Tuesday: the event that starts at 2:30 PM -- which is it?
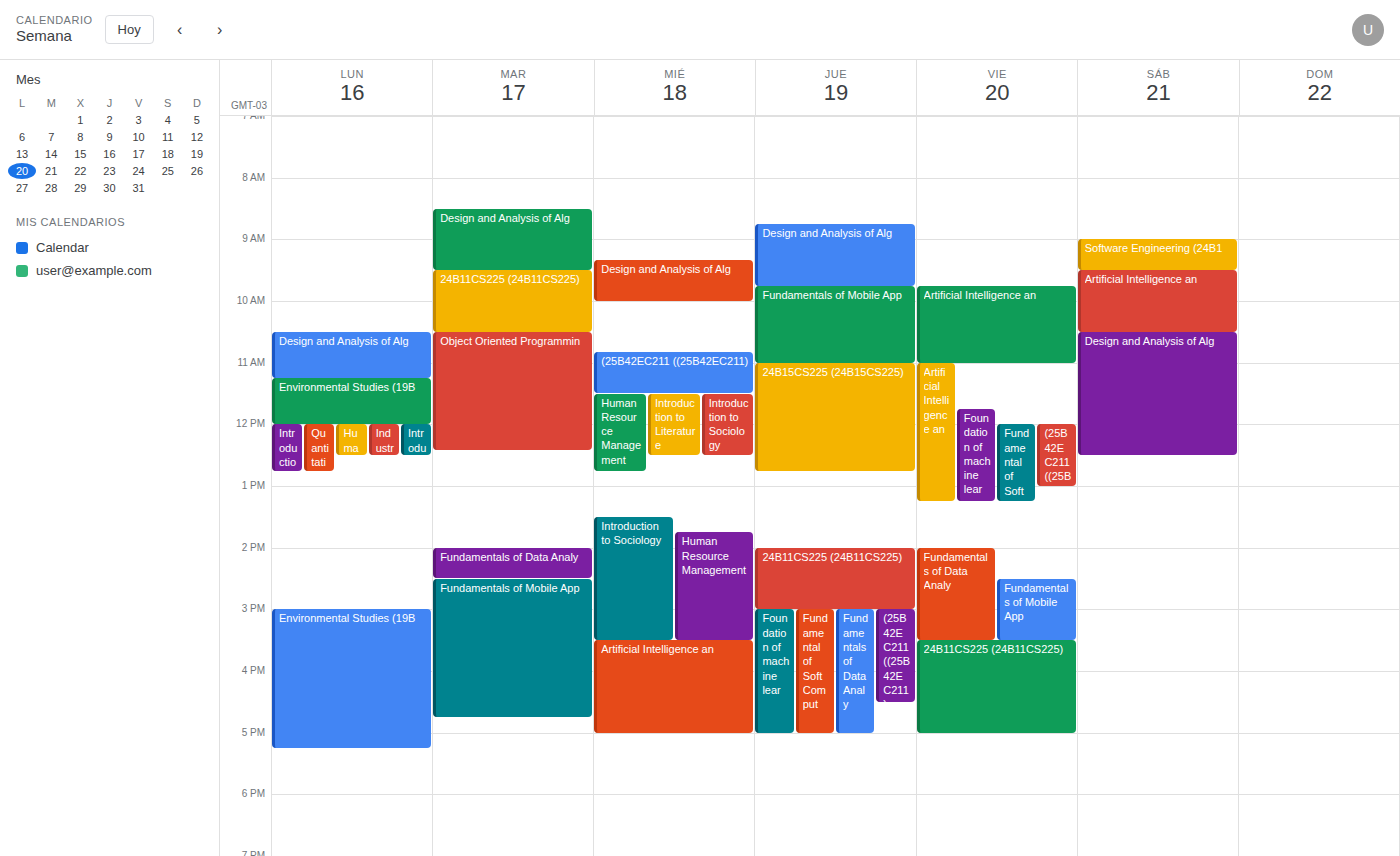
"Fundamentals of Mobile App"